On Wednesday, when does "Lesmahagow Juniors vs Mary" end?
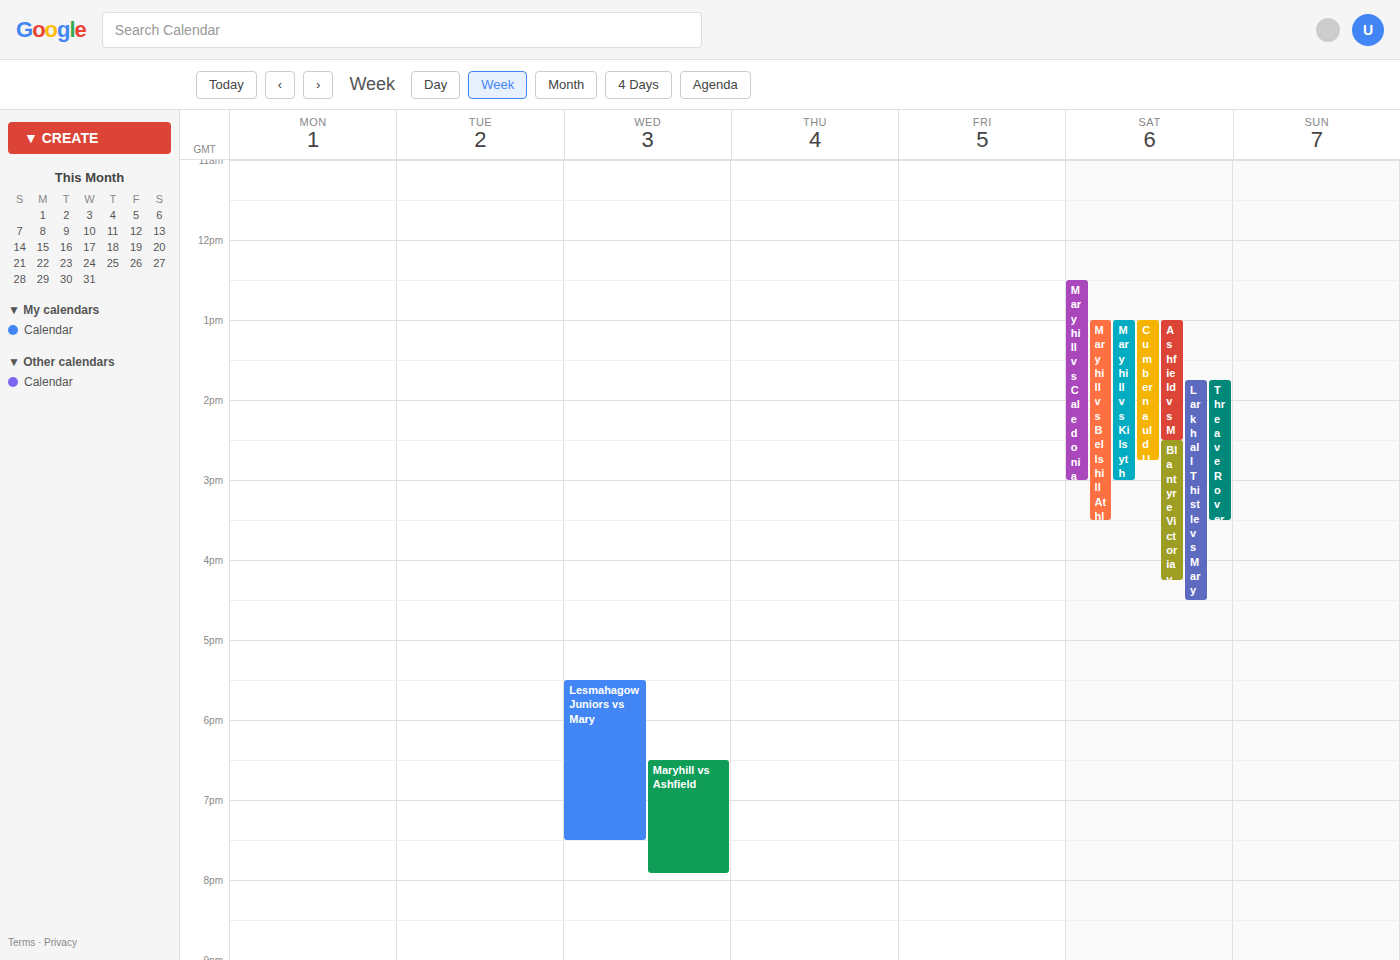
7:30 PM